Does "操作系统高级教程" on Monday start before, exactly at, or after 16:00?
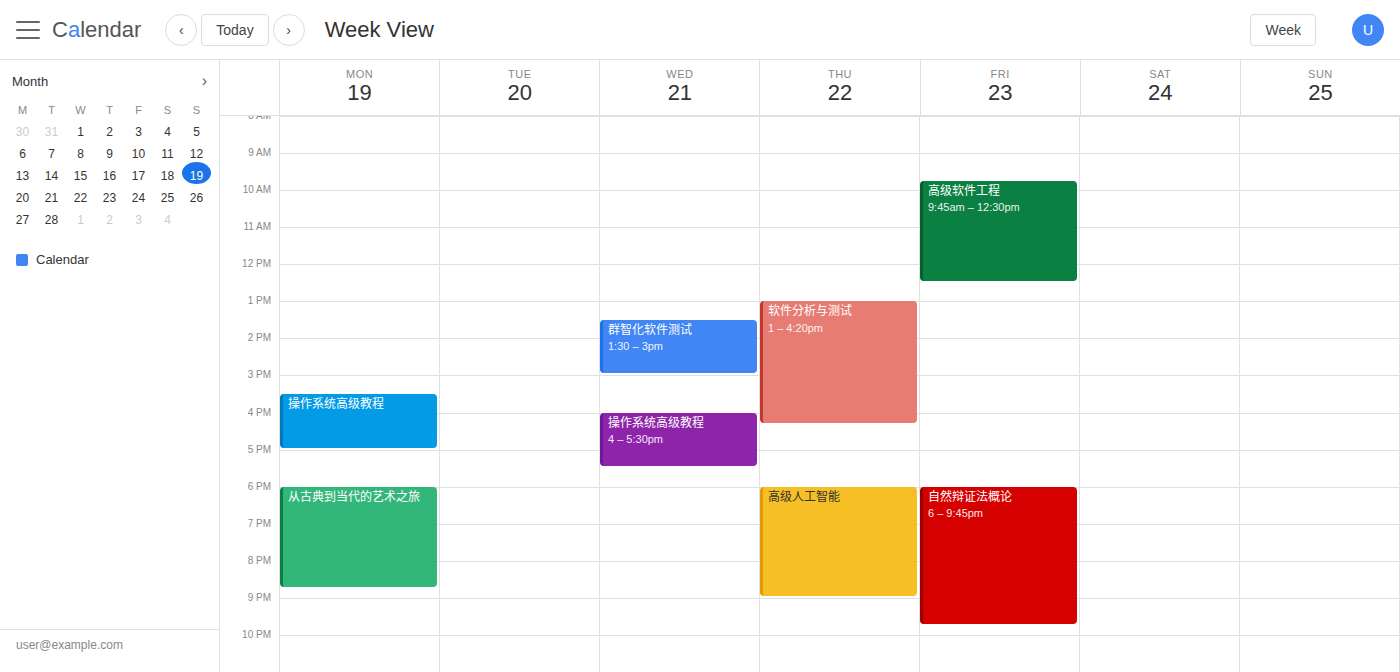
15:30 -- before 16:00, 30 minutes above the 16:00 line.